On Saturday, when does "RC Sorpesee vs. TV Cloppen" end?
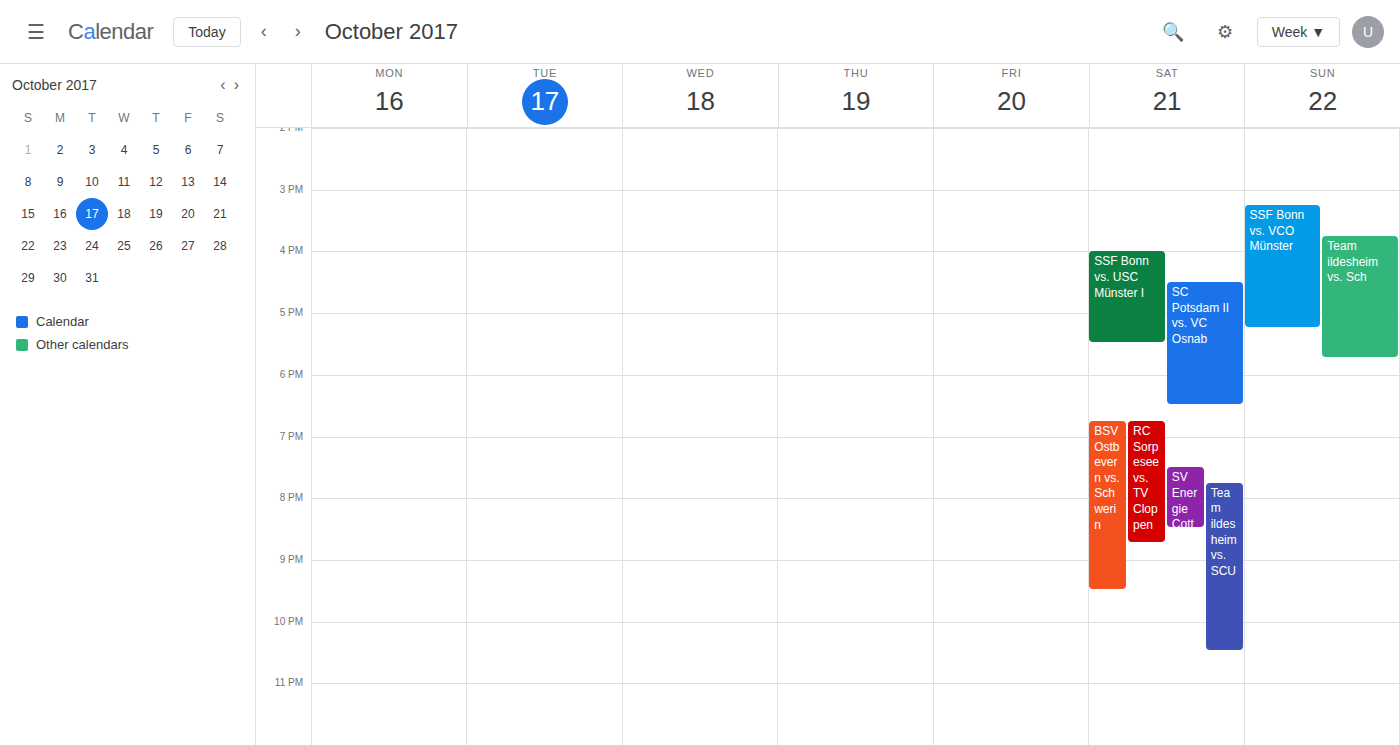
20:45